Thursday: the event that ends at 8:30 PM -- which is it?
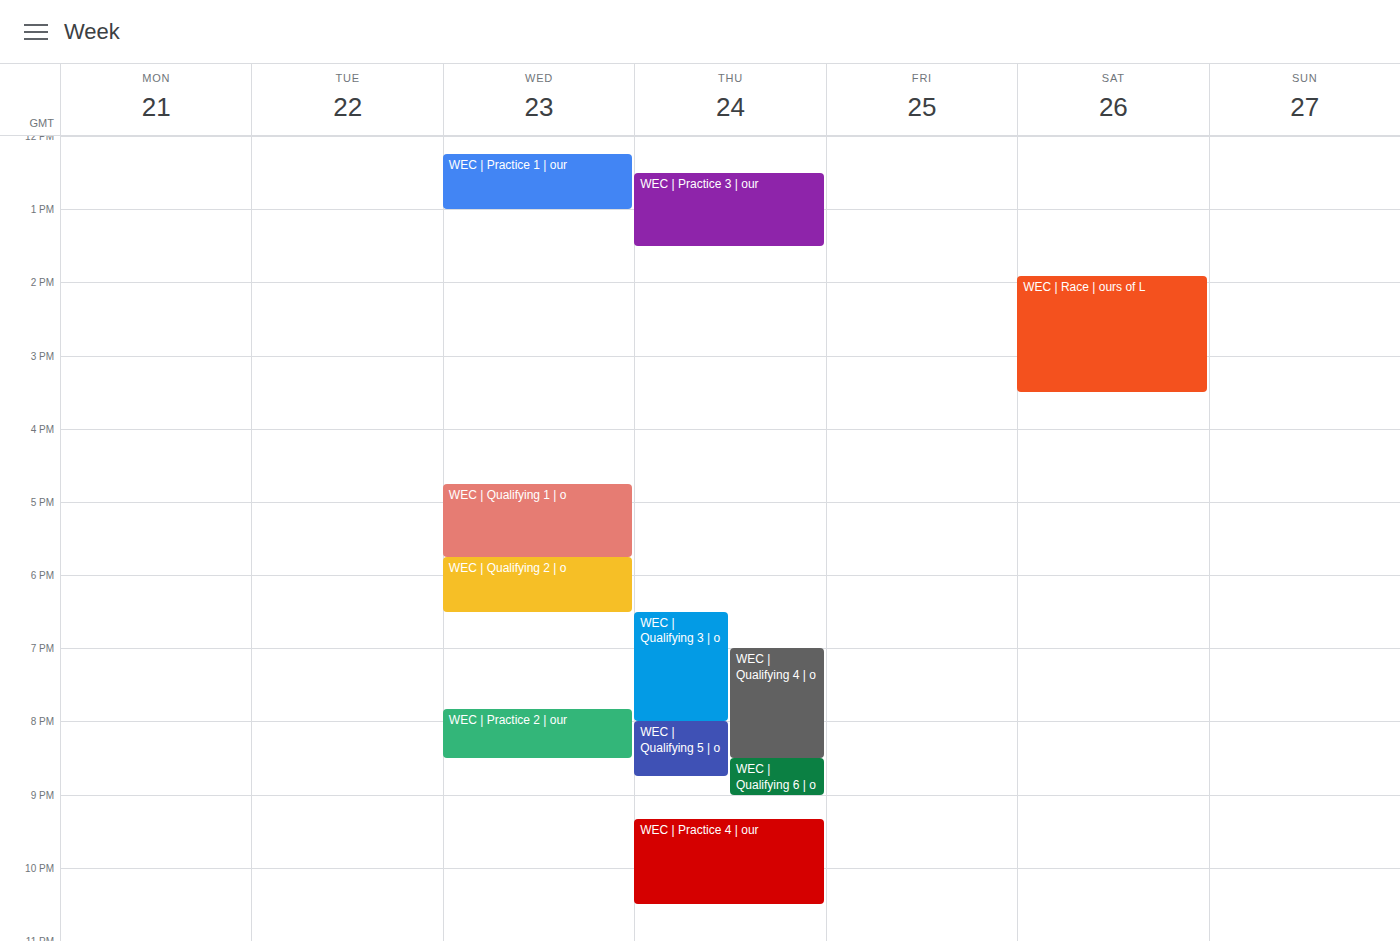
"WEC | Qualifying 4 | o"